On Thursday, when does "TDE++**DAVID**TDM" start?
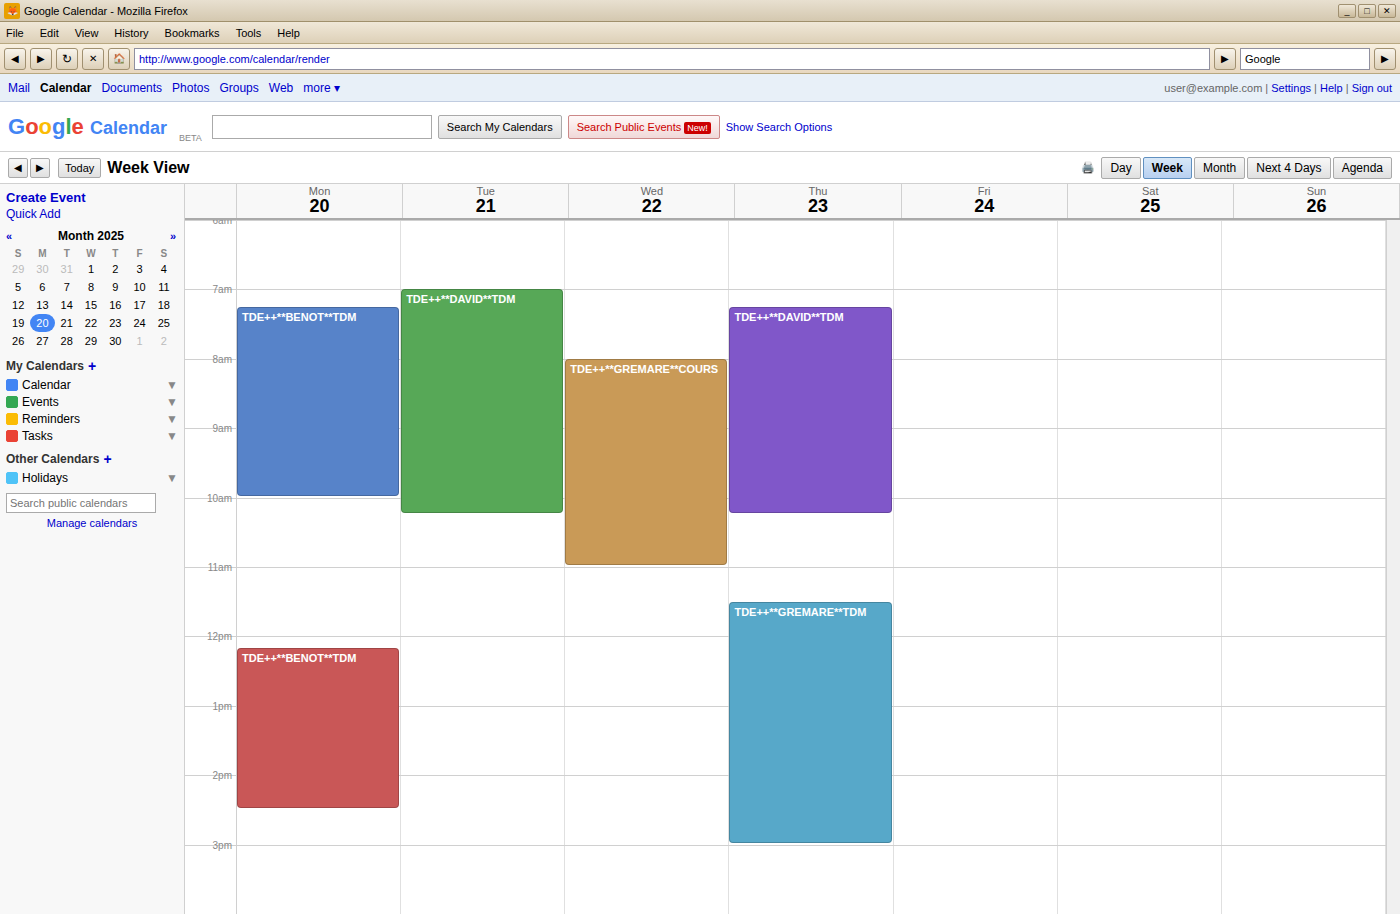
07:15